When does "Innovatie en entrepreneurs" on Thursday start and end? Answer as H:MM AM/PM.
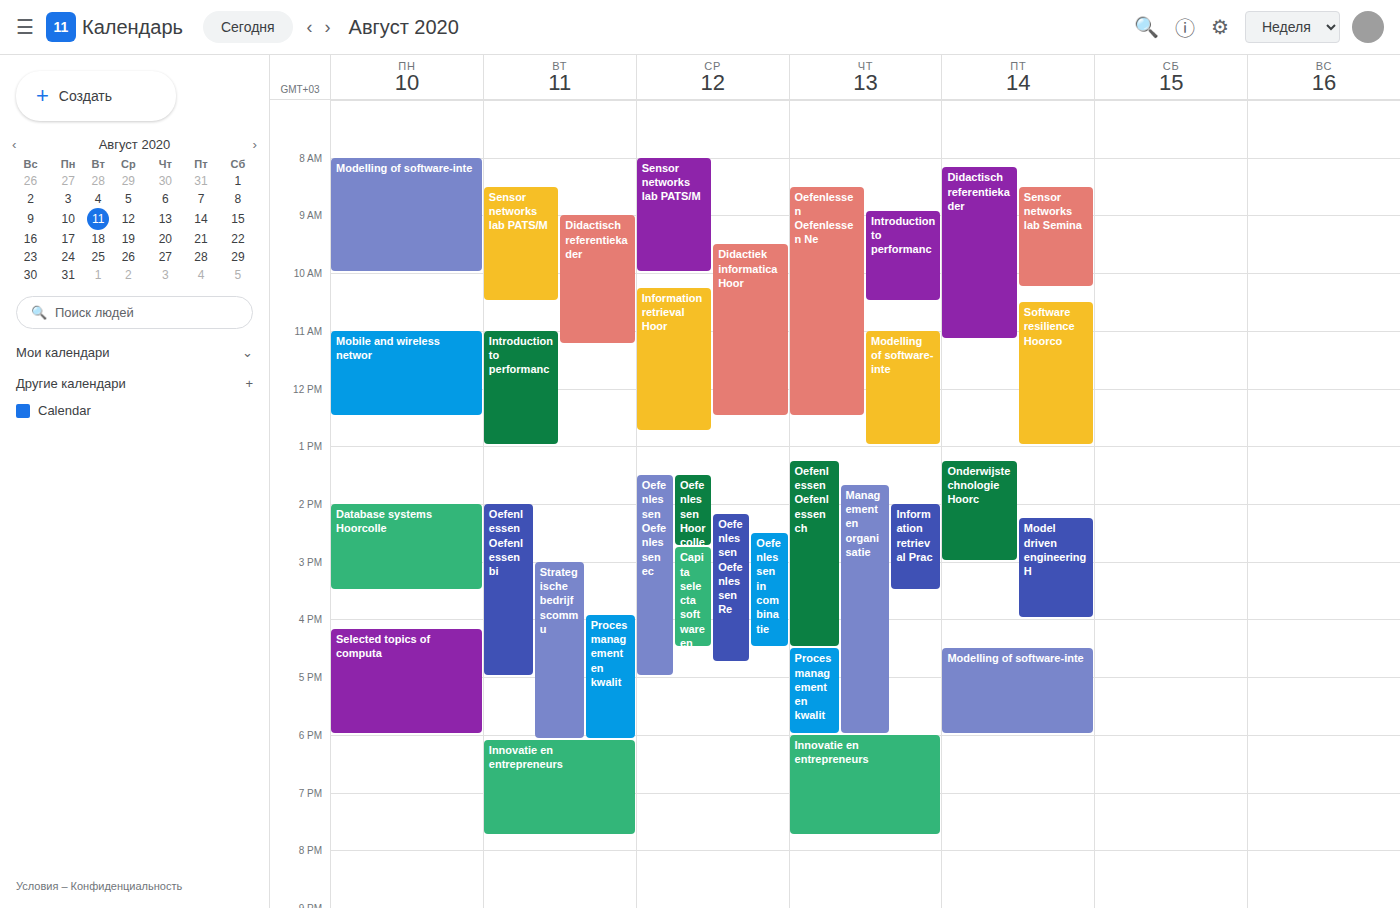
6:00 PM to 7:45 PM